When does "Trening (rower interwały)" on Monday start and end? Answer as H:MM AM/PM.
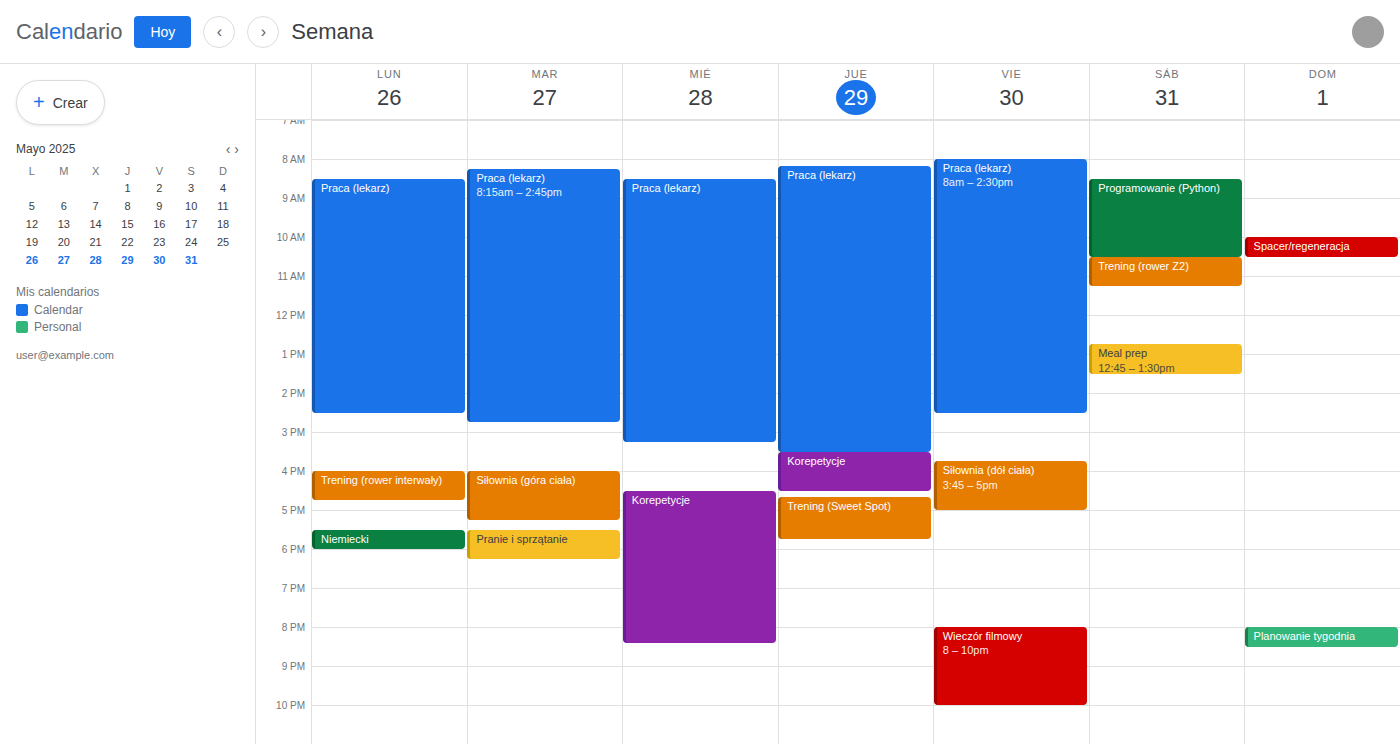
4:00 PM to 4:45 PM